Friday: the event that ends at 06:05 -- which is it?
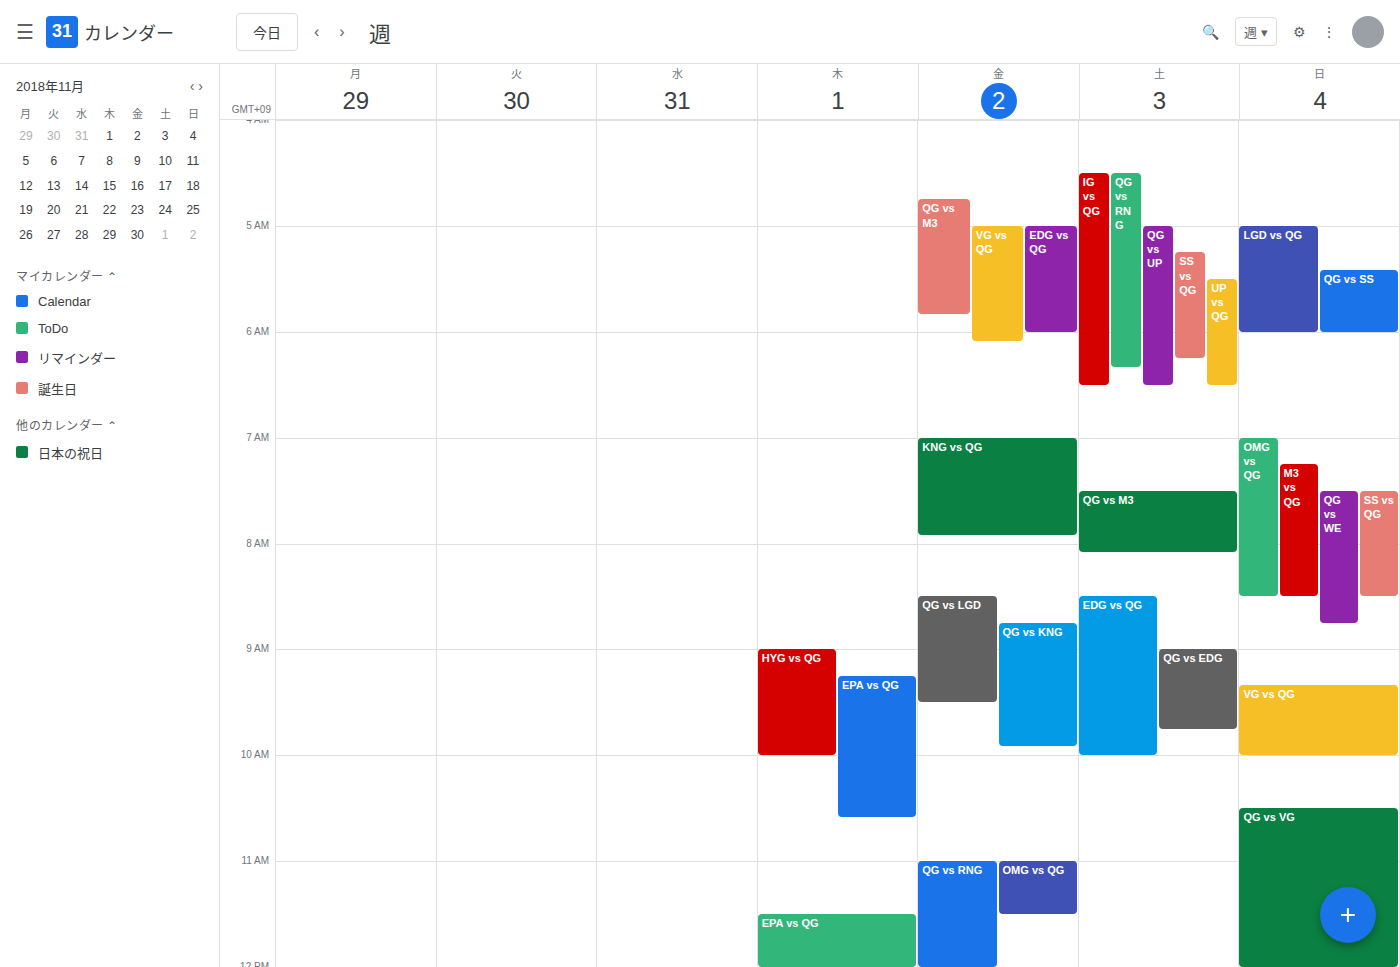
"VG vs QG"